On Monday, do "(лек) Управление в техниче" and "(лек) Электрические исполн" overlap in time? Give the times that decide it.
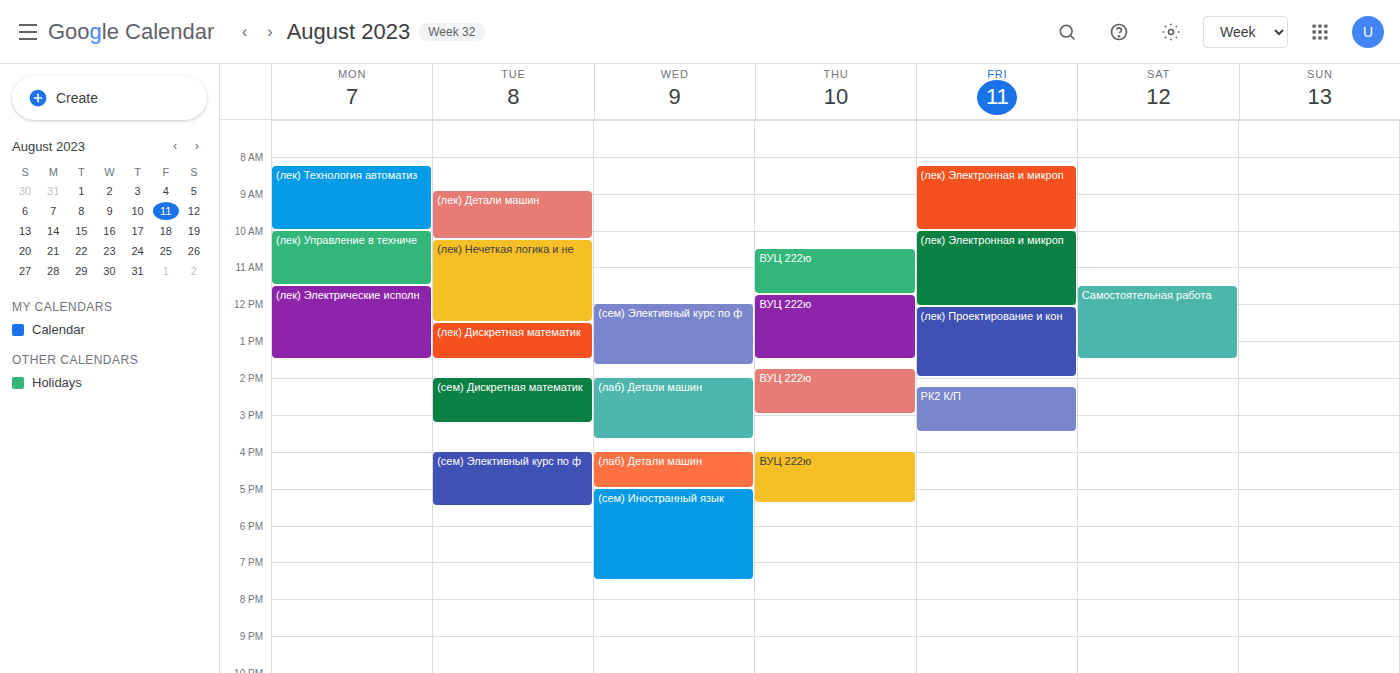
"(лек) Управление в техниче" ends at 11:30 AM, exactly when "(лек) Электрические исполн" starts -- they touch but do not overlap.